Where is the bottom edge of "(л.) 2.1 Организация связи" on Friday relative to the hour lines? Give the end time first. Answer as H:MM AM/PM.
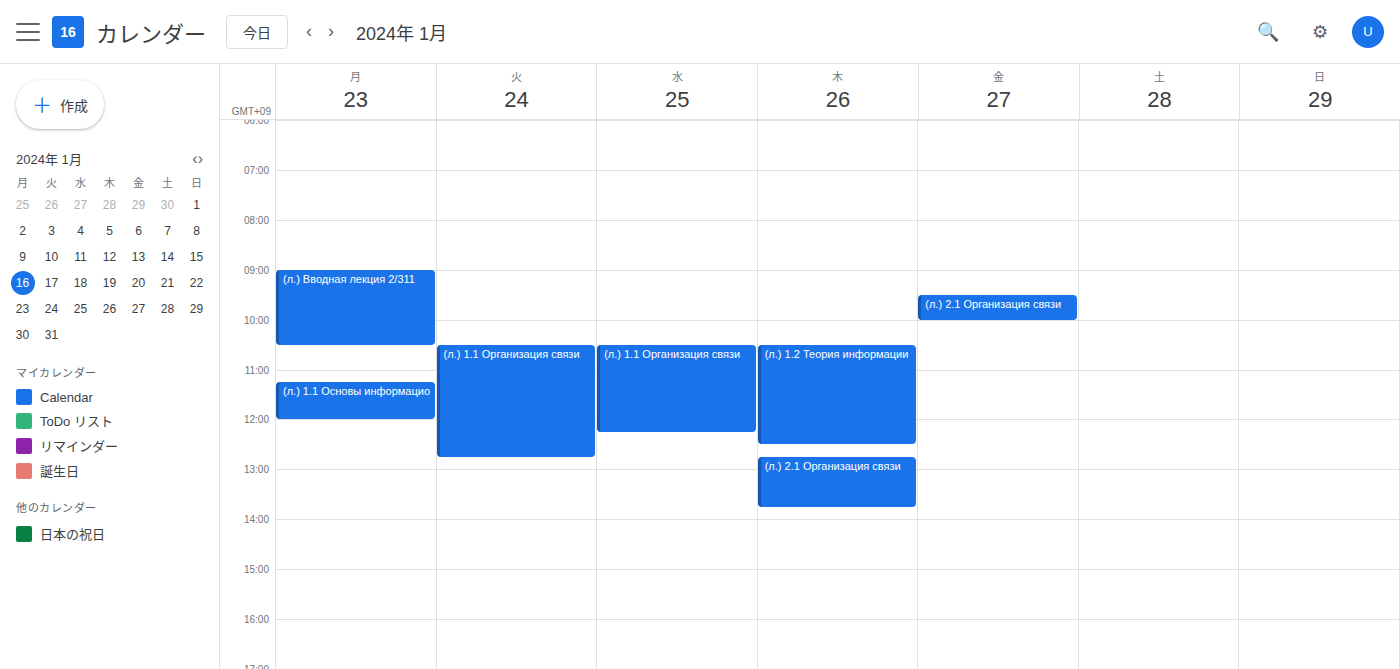
10:00 AM -- exactly on the 10 AM line.